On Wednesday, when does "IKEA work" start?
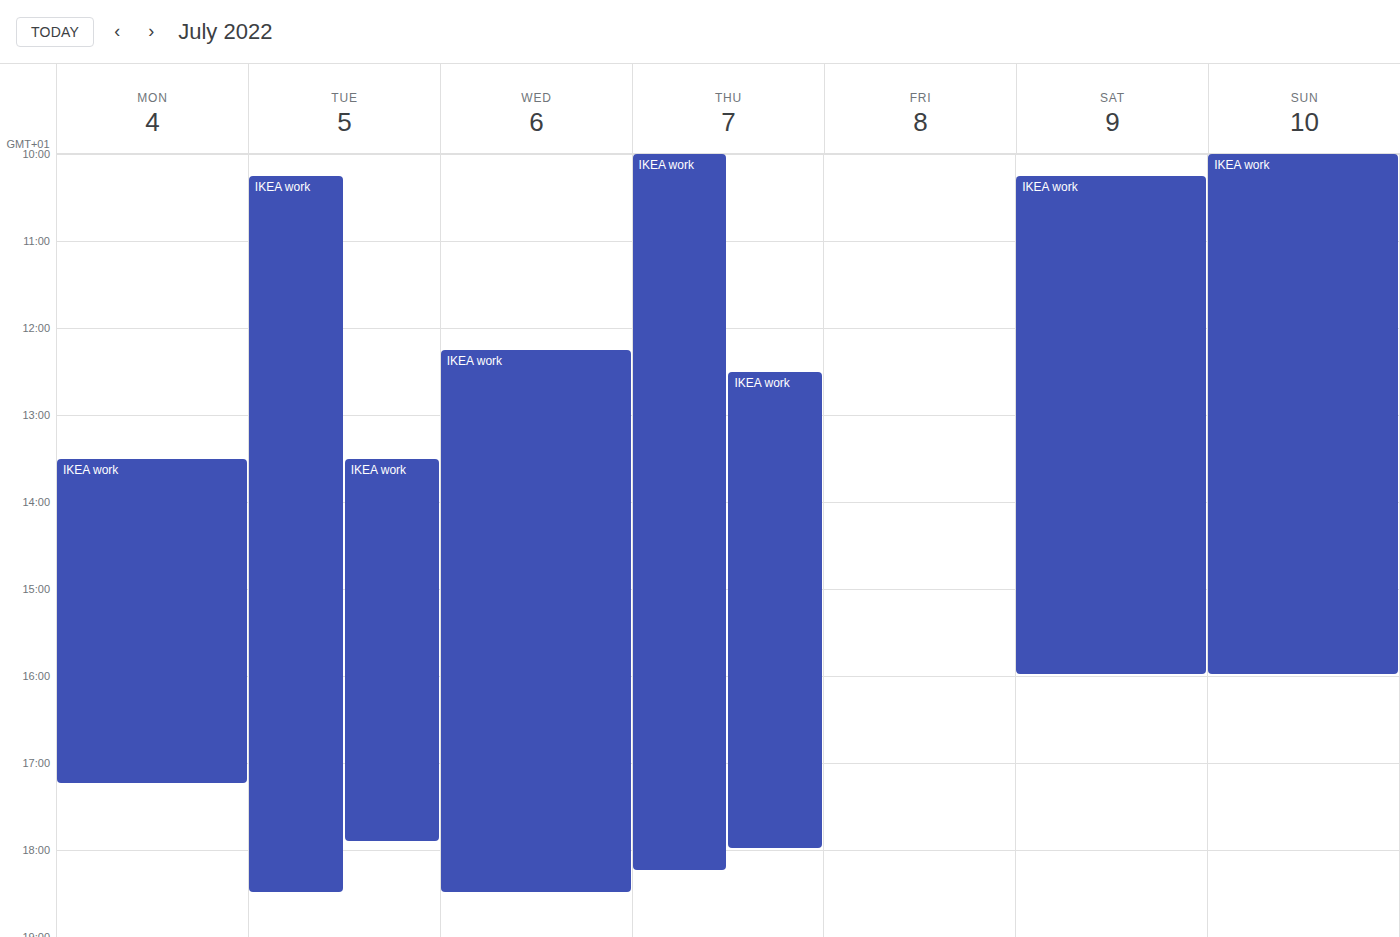
12:15 PM